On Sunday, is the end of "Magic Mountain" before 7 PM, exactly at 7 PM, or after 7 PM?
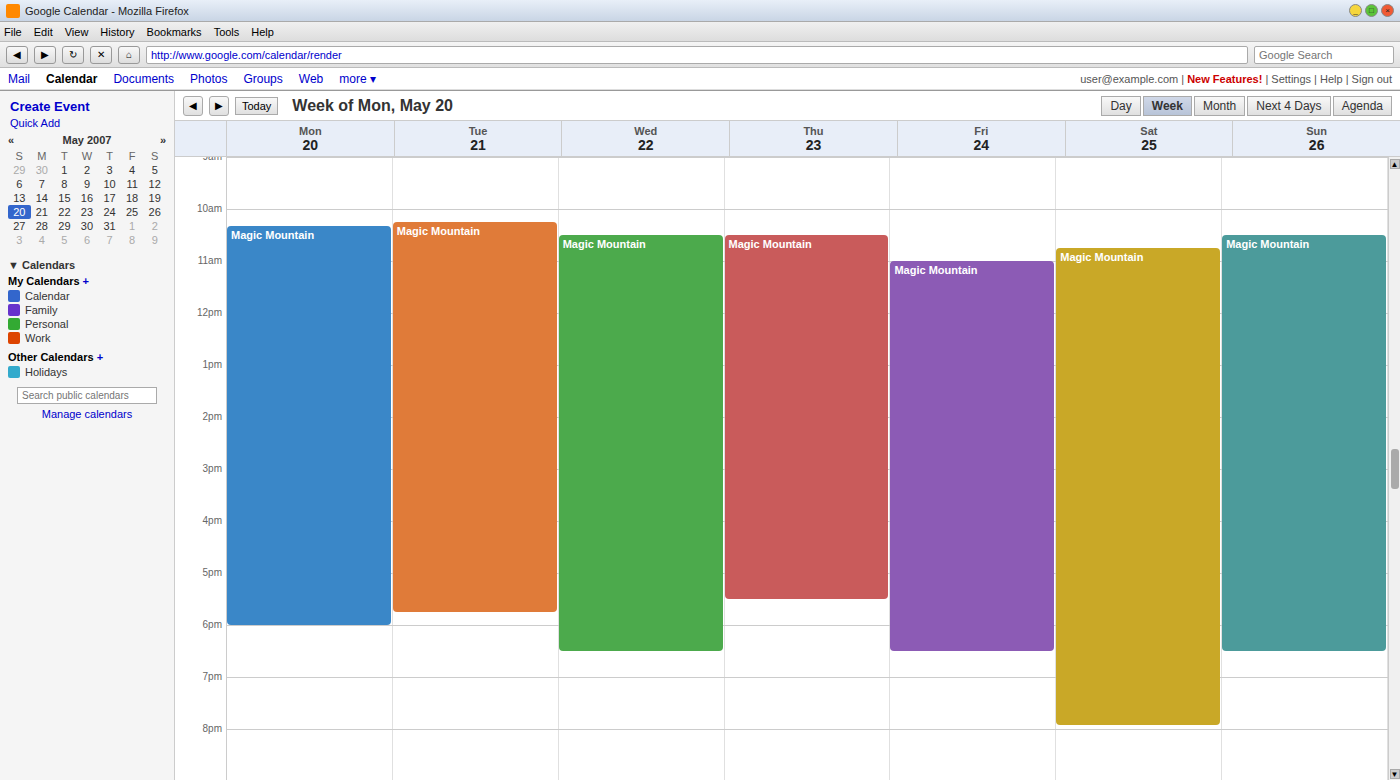
6:30 PM -- before 7 PM, 30 minutes above the 7 PM line.